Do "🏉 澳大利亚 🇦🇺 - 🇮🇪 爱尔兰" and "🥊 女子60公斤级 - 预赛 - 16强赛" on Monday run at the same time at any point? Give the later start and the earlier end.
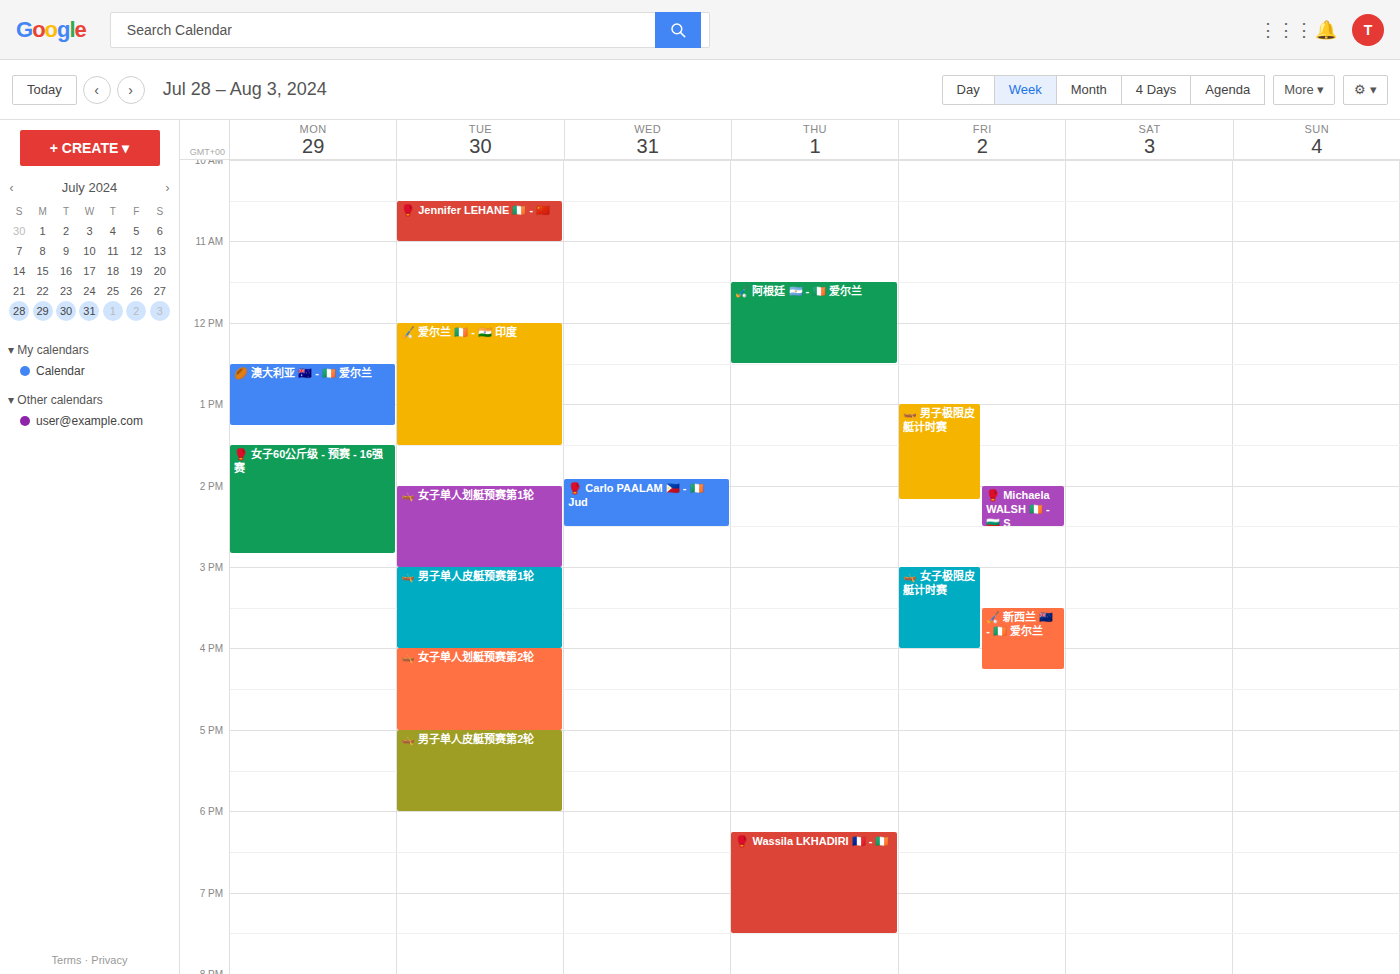
"🏉 澳大利亚 🇦🇺 - 🇮🇪 爱尔兰" ends at 1:15 PM and "🥊 女子60公斤级 - 预赛 - 16强赛" starts at 1:30 PM -- no overlap.